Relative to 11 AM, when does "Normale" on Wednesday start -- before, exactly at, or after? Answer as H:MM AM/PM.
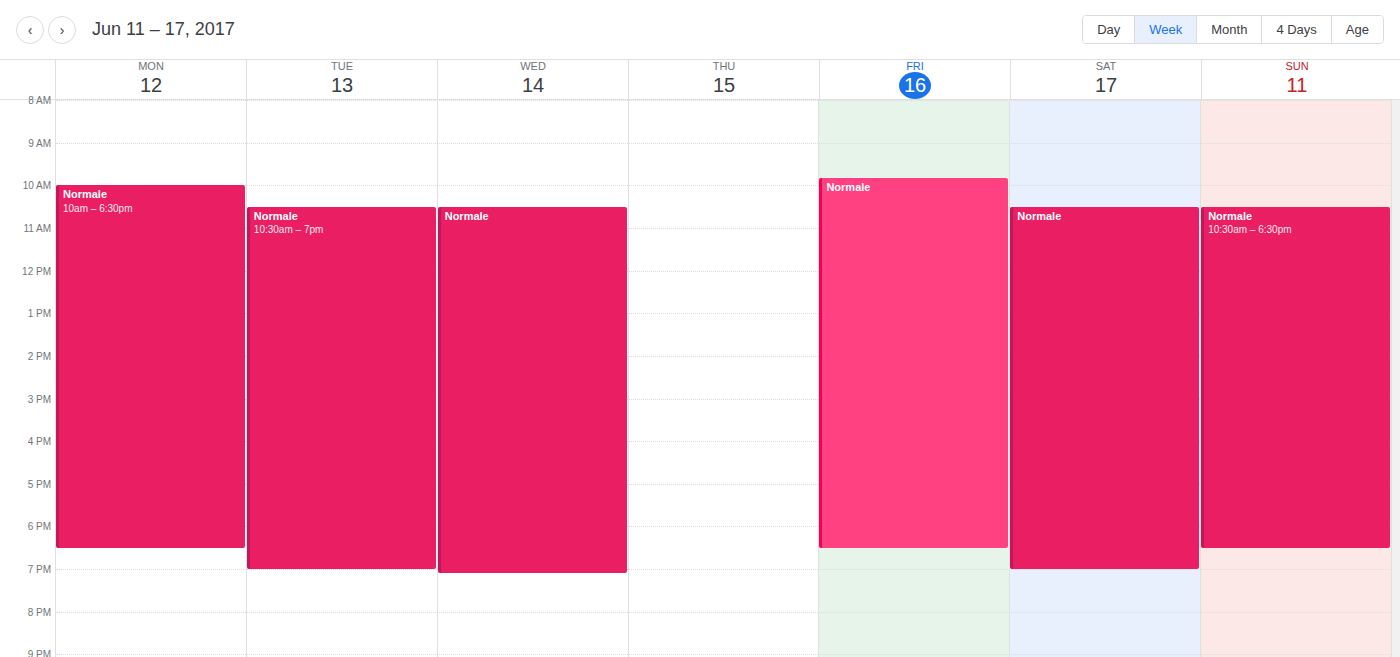
10:30 AM -- before 11 AM, 30 minutes above the 11 AM line.